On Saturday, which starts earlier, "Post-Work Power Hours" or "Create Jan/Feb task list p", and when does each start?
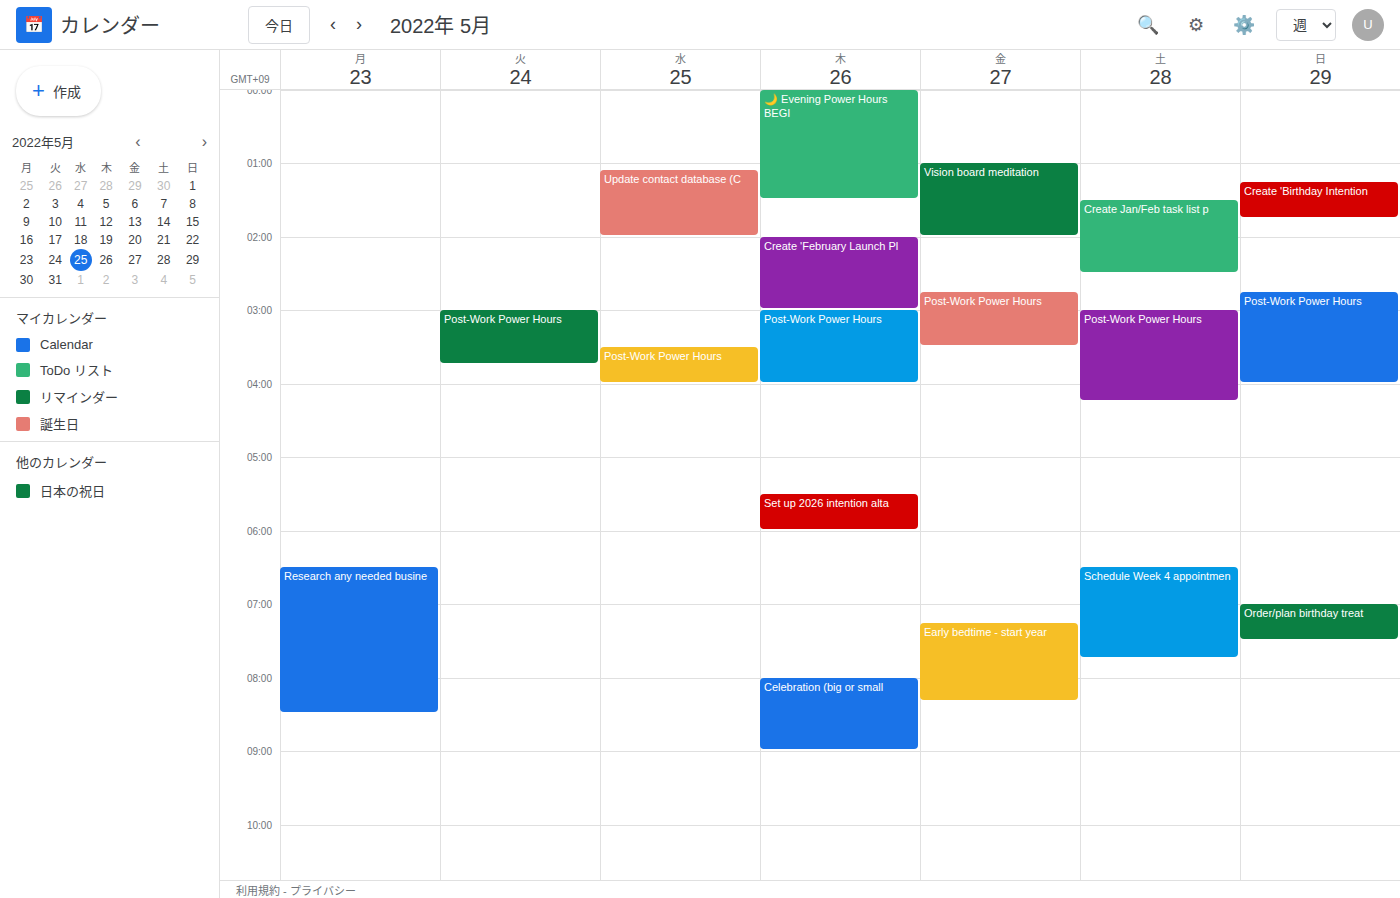
"Create Jan/Feb task list p" 1:30 AM; "Post-Work Power Hours" 3:00 AM.